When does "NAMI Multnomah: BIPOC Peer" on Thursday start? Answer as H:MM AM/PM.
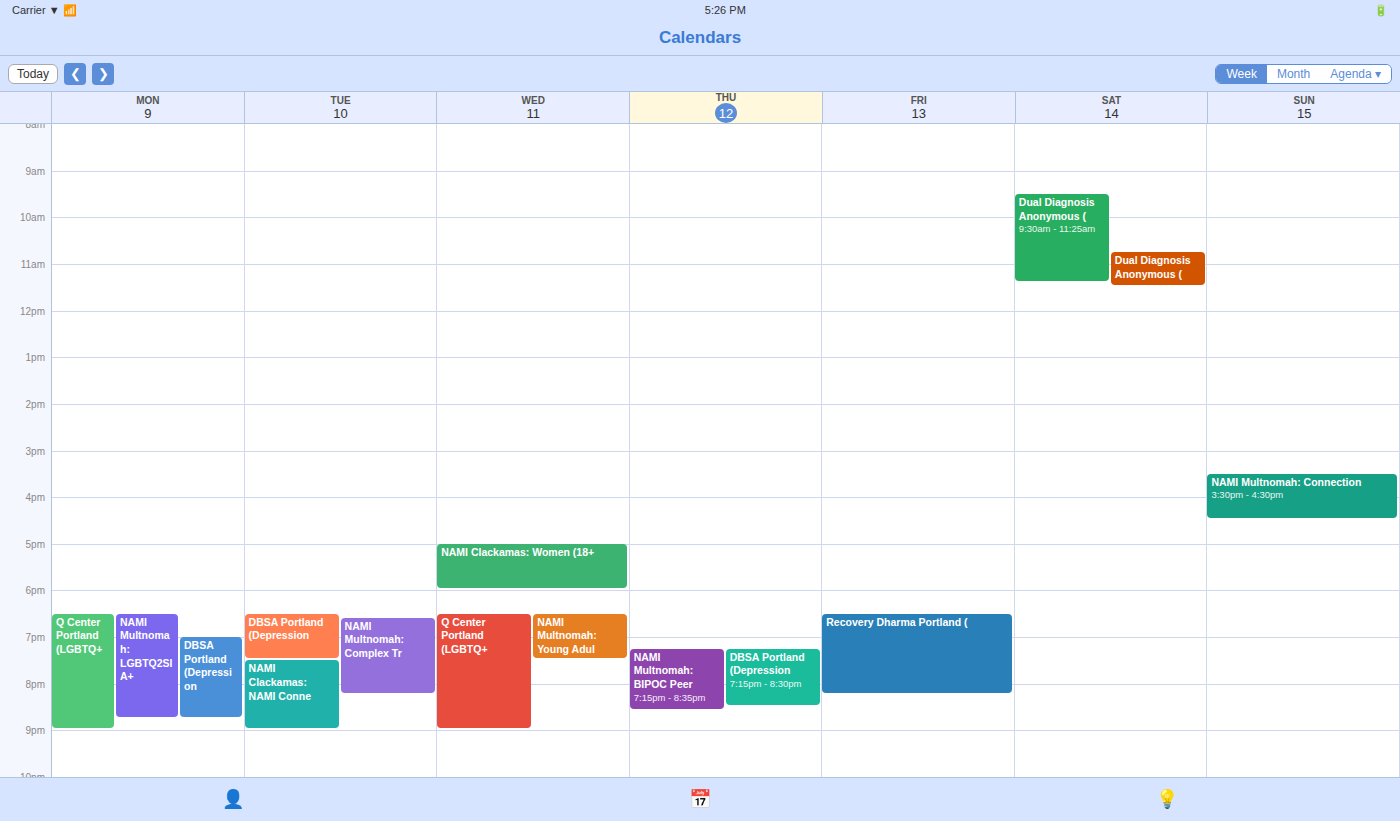
7:15 PM